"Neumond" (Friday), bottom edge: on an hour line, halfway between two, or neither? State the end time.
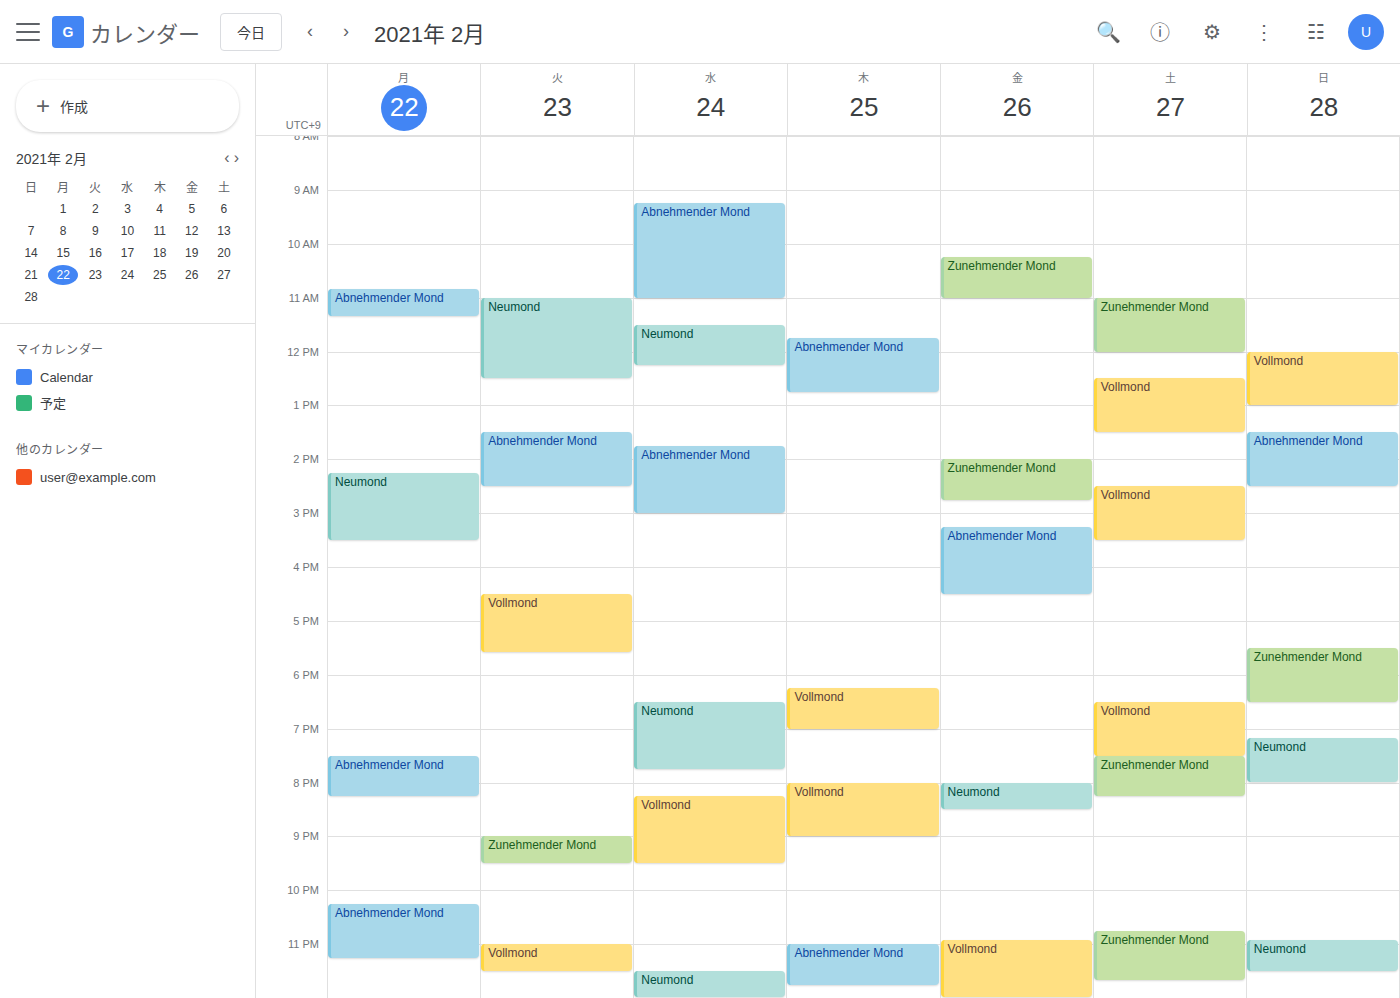
8:30 PM -- halfway between the 8 PM and 9 PM lines.